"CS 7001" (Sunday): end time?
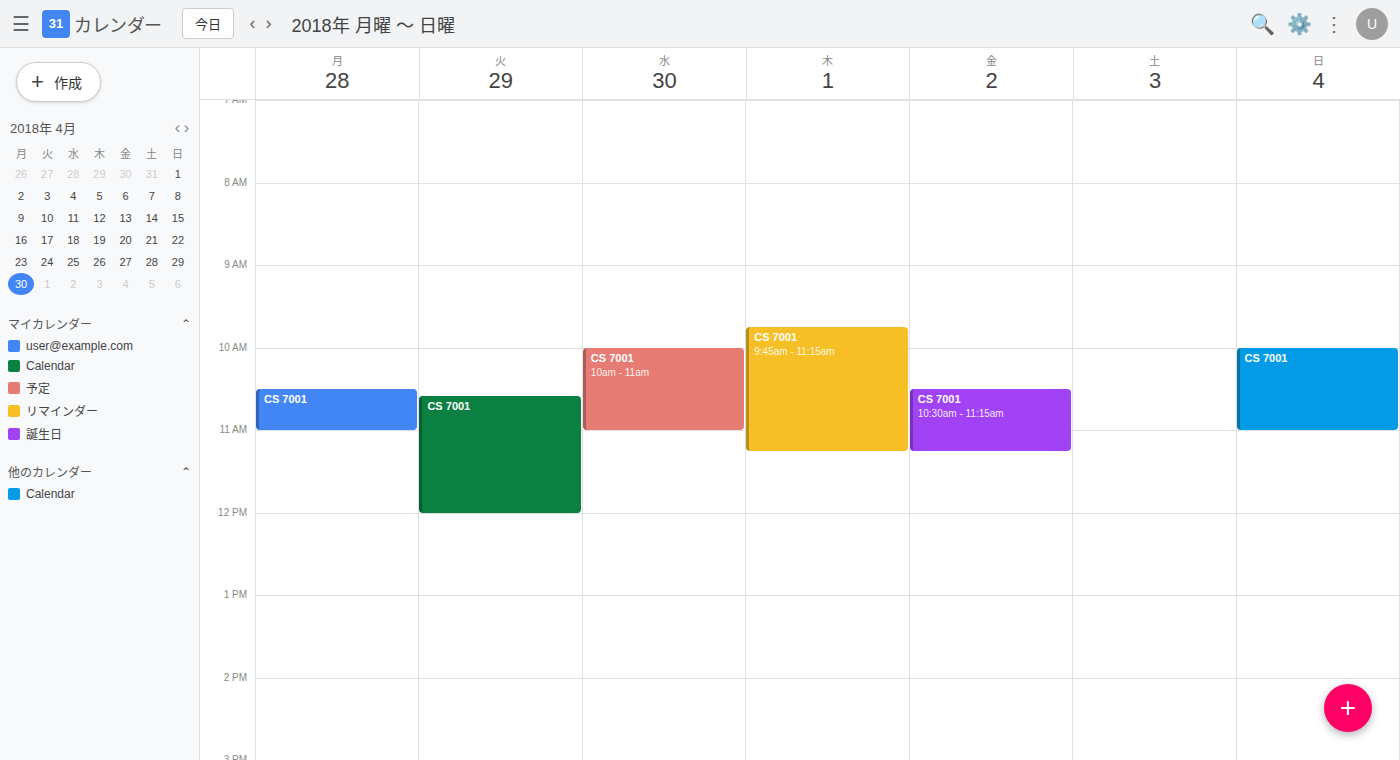
11:00 AM